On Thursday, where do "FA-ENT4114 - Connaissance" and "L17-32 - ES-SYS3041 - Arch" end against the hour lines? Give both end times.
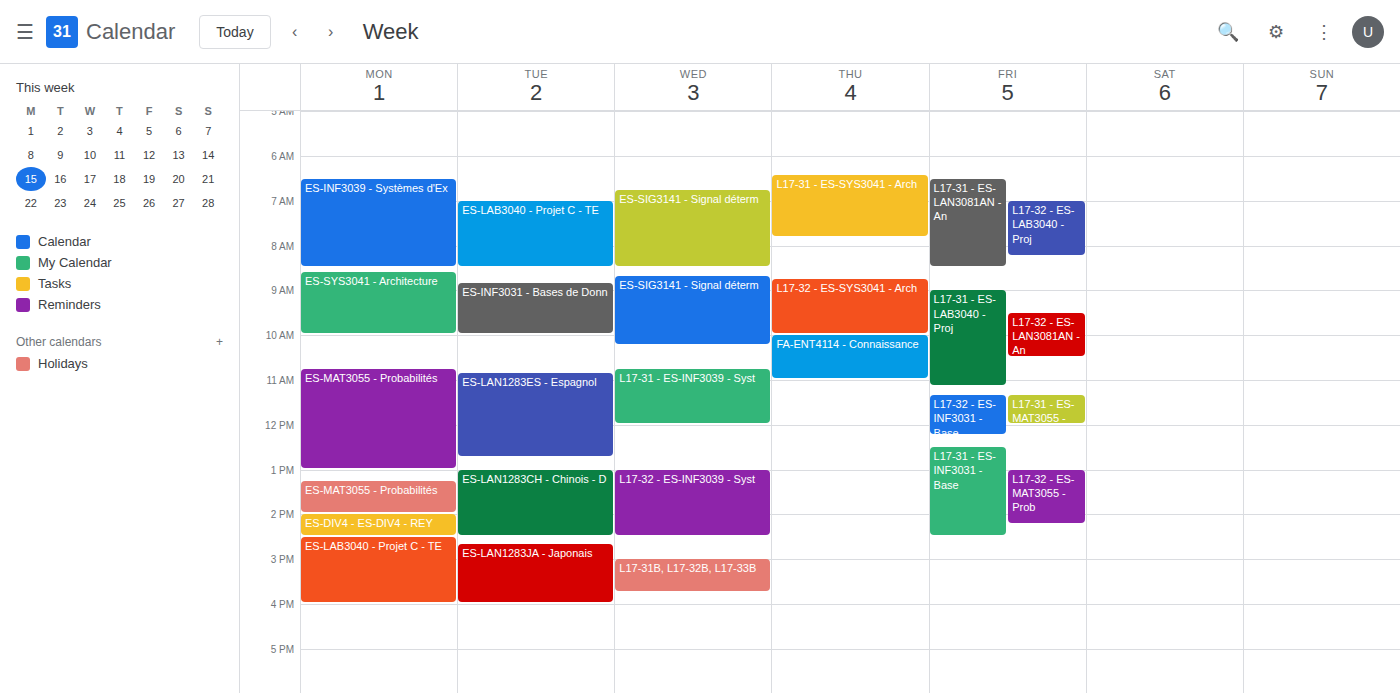
"FA-ENT4114 - Connaissance": 11:00 AM, exactly on the 11 AM line. "L17-32 - ES-SYS3041 - Arch": 10:00 AM, exactly on the 10 AM line.